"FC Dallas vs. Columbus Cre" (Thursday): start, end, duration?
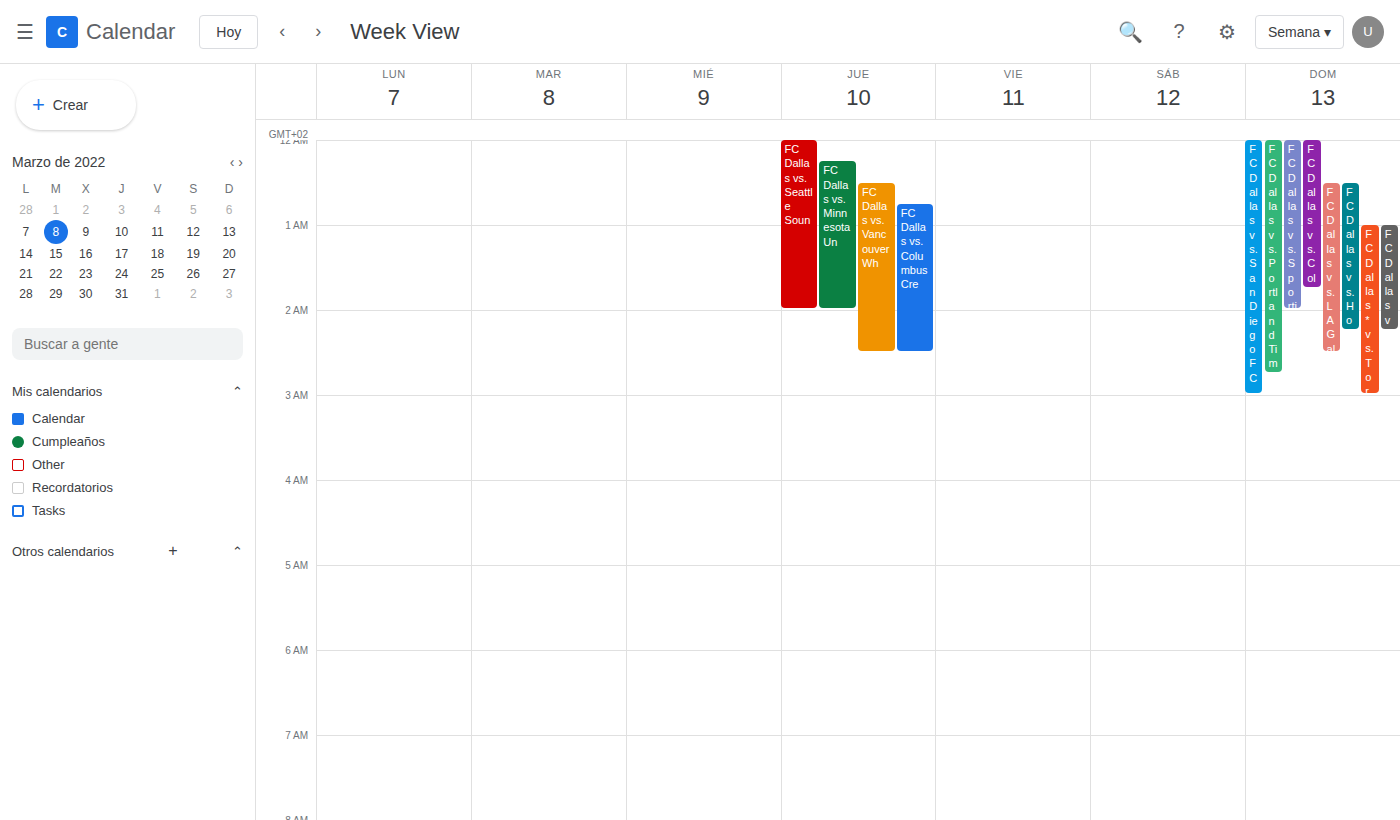
12:45 AM to 2:30 AM, 1 hour 45 minutes